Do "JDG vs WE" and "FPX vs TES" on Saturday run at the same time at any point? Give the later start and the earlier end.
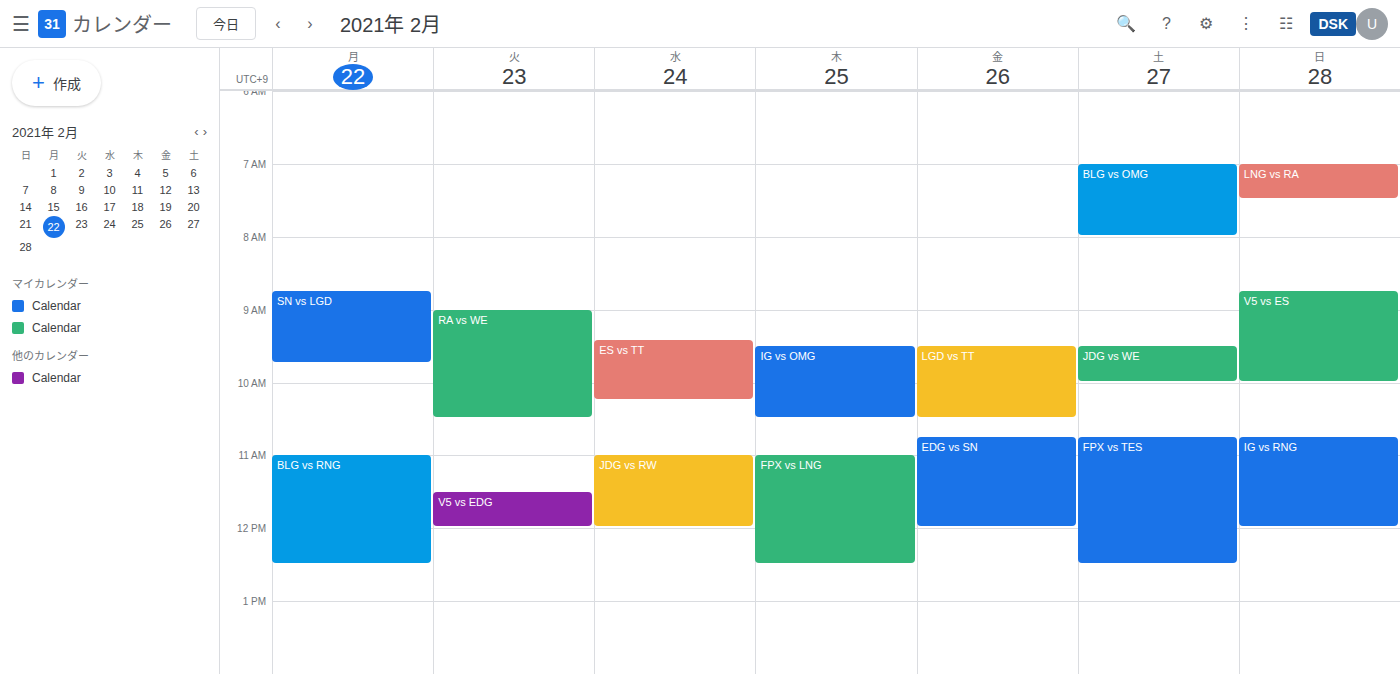
"JDG vs WE" ends at 10:00 AM and "FPX vs TES" starts at 10:45 AM -- no overlap.